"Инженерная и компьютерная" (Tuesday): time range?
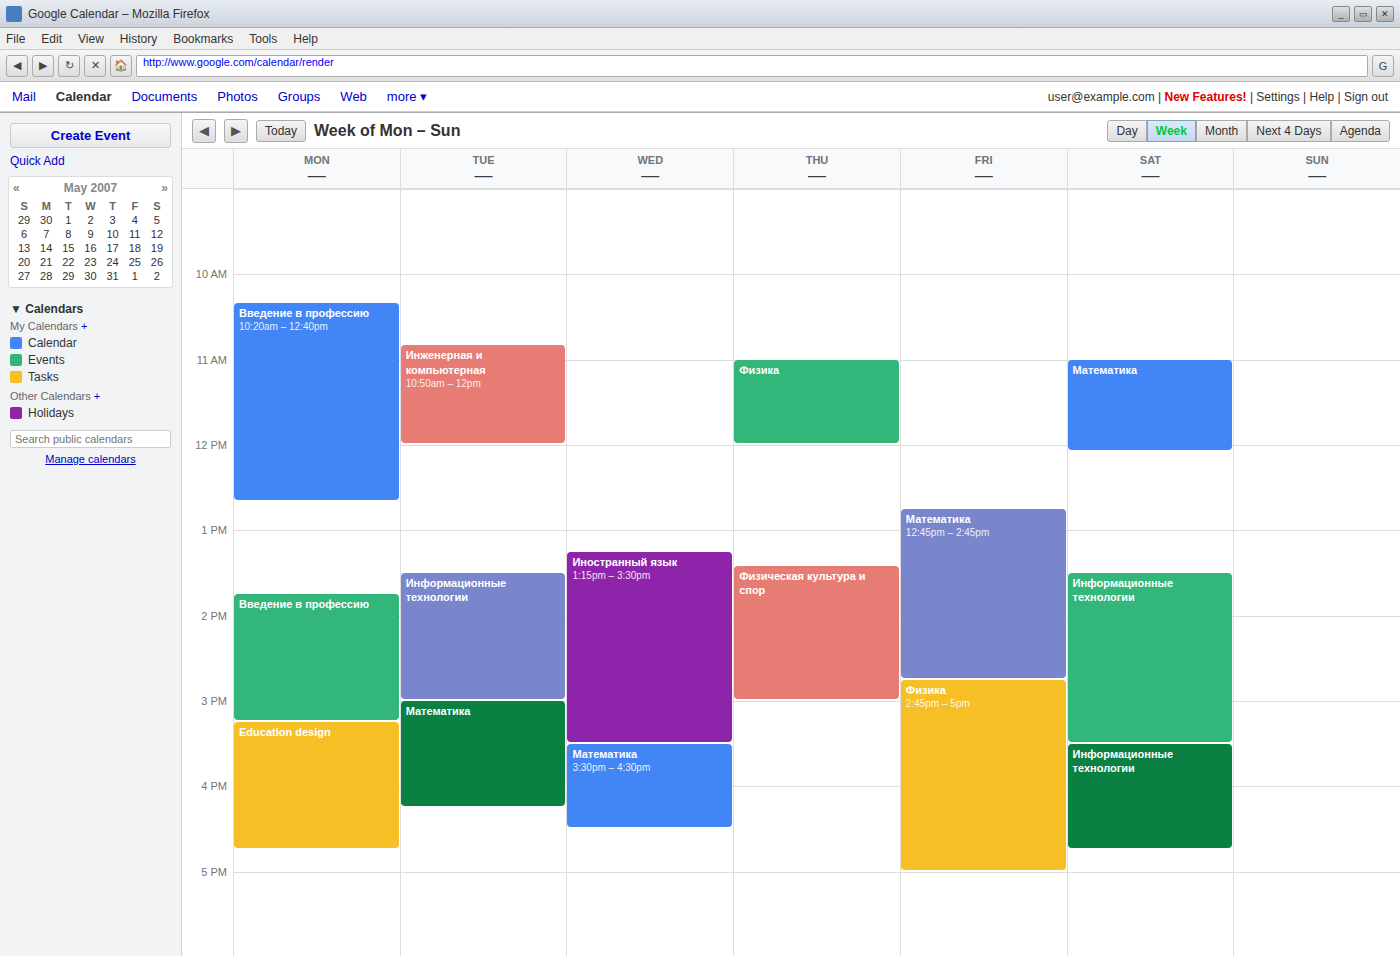
10:50 AM to 12:00 PM